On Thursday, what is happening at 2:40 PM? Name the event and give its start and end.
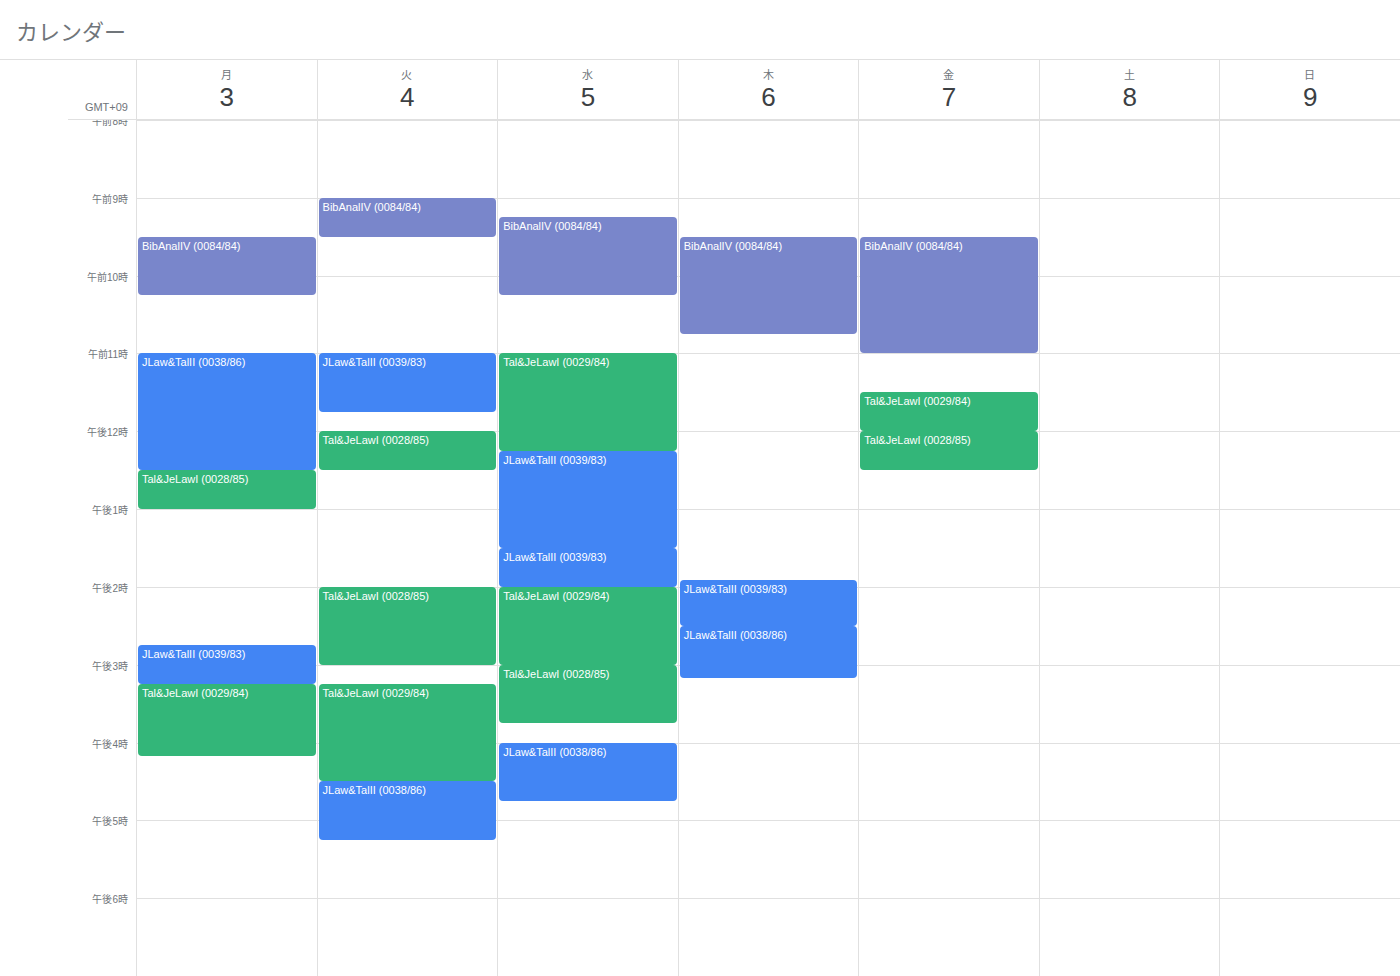
"JLaw&TalII (0038/86)", 2:30 PM to 3:10 PM